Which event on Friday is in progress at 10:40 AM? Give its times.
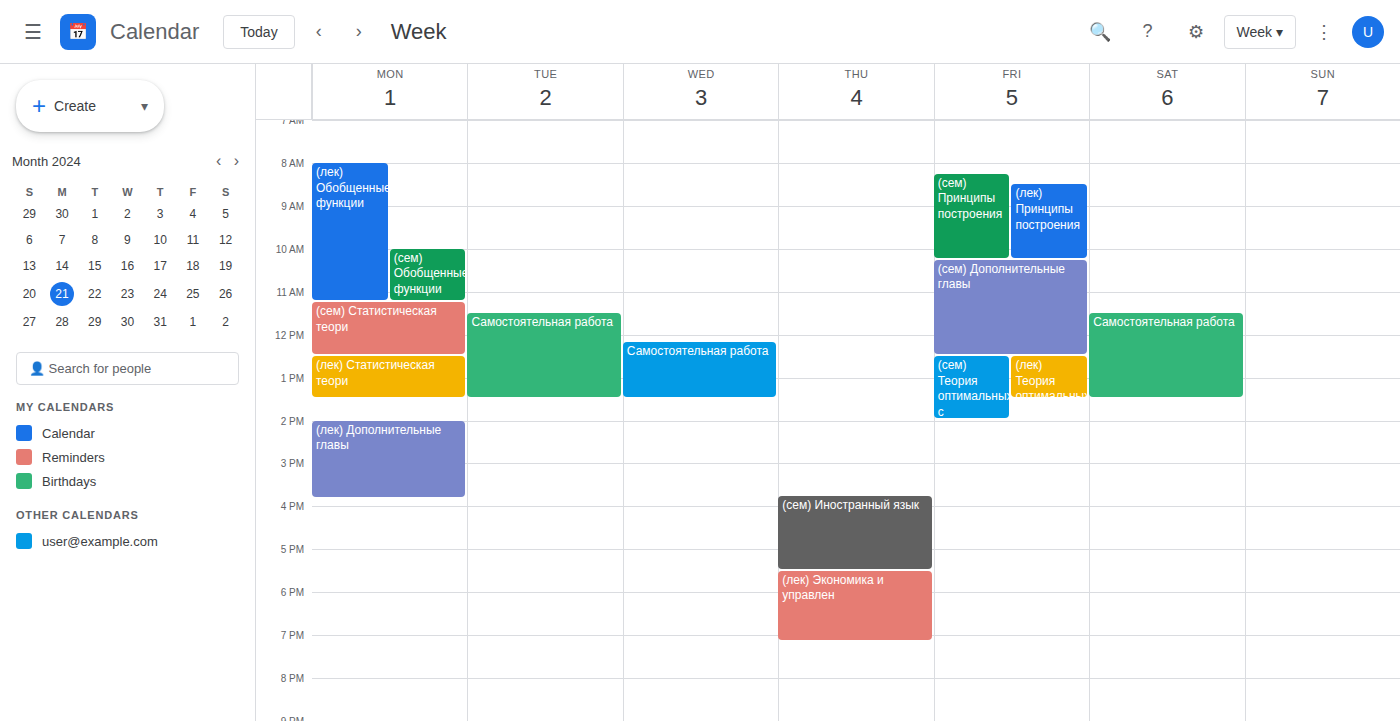
"(сем) Дополнительные главы", 10:15 AM to 12:30 PM